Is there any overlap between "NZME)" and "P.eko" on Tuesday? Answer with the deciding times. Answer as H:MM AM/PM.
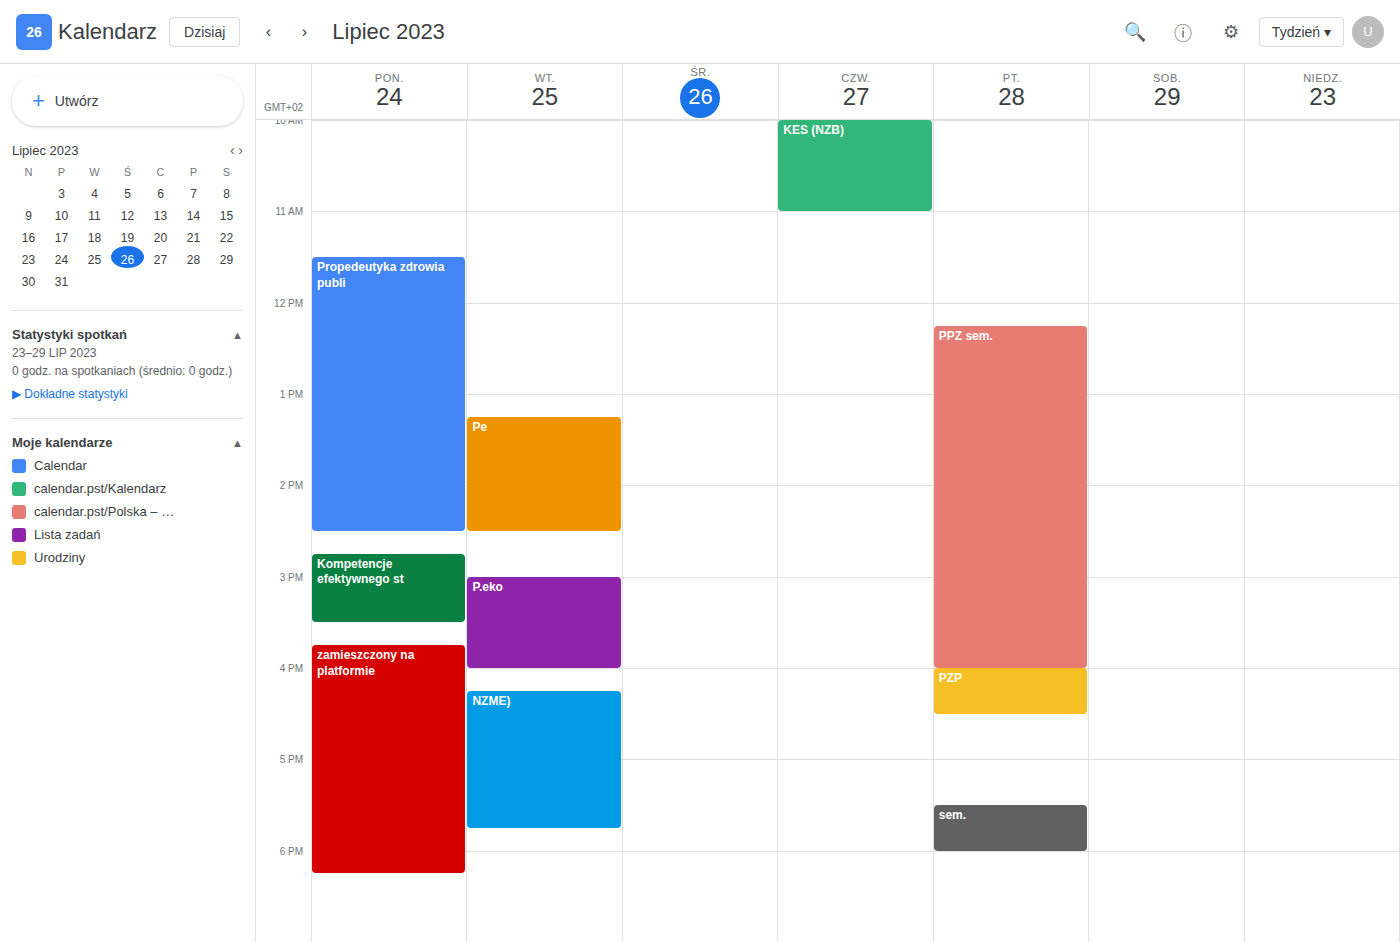
"P.eko" ends at 4:00 PM and "NZME)" starts at 4:15 PM -- no overlap.